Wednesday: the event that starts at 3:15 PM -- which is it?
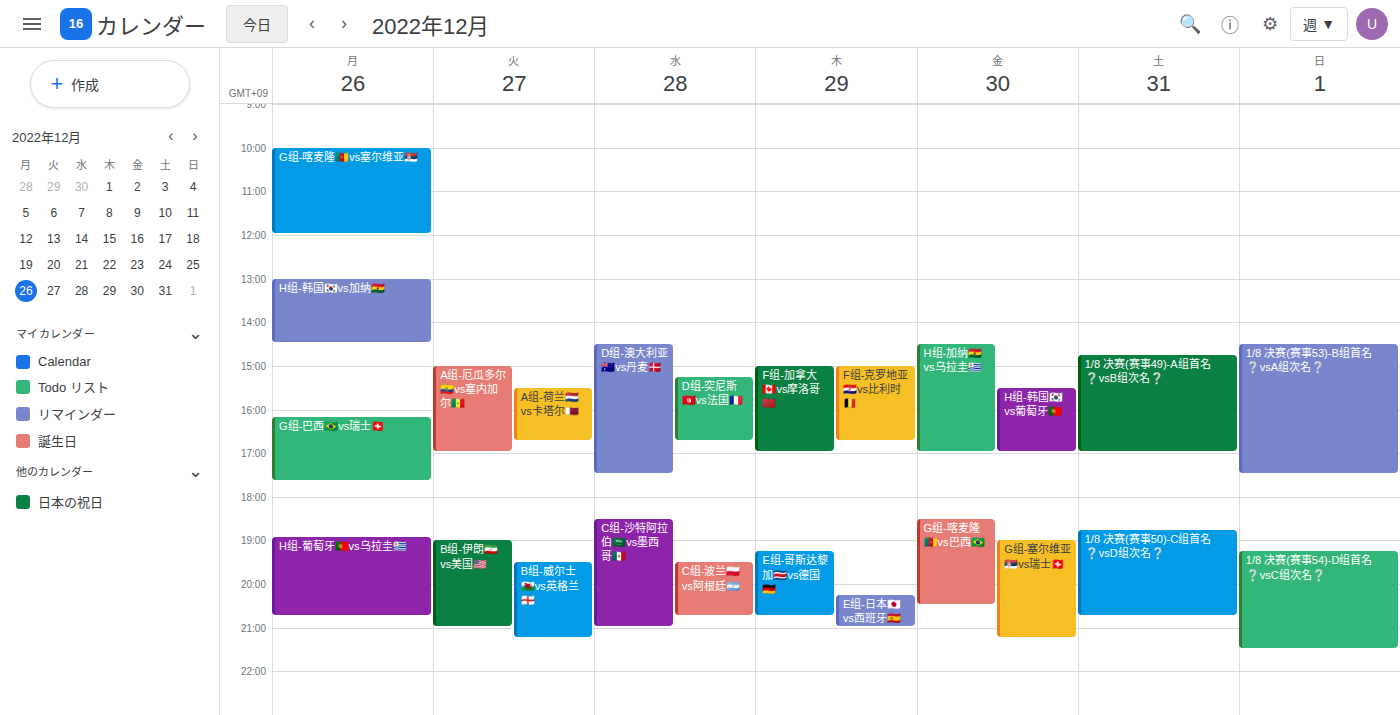
"D组-突尼斯🇹🇳vs法国🇫🇷"